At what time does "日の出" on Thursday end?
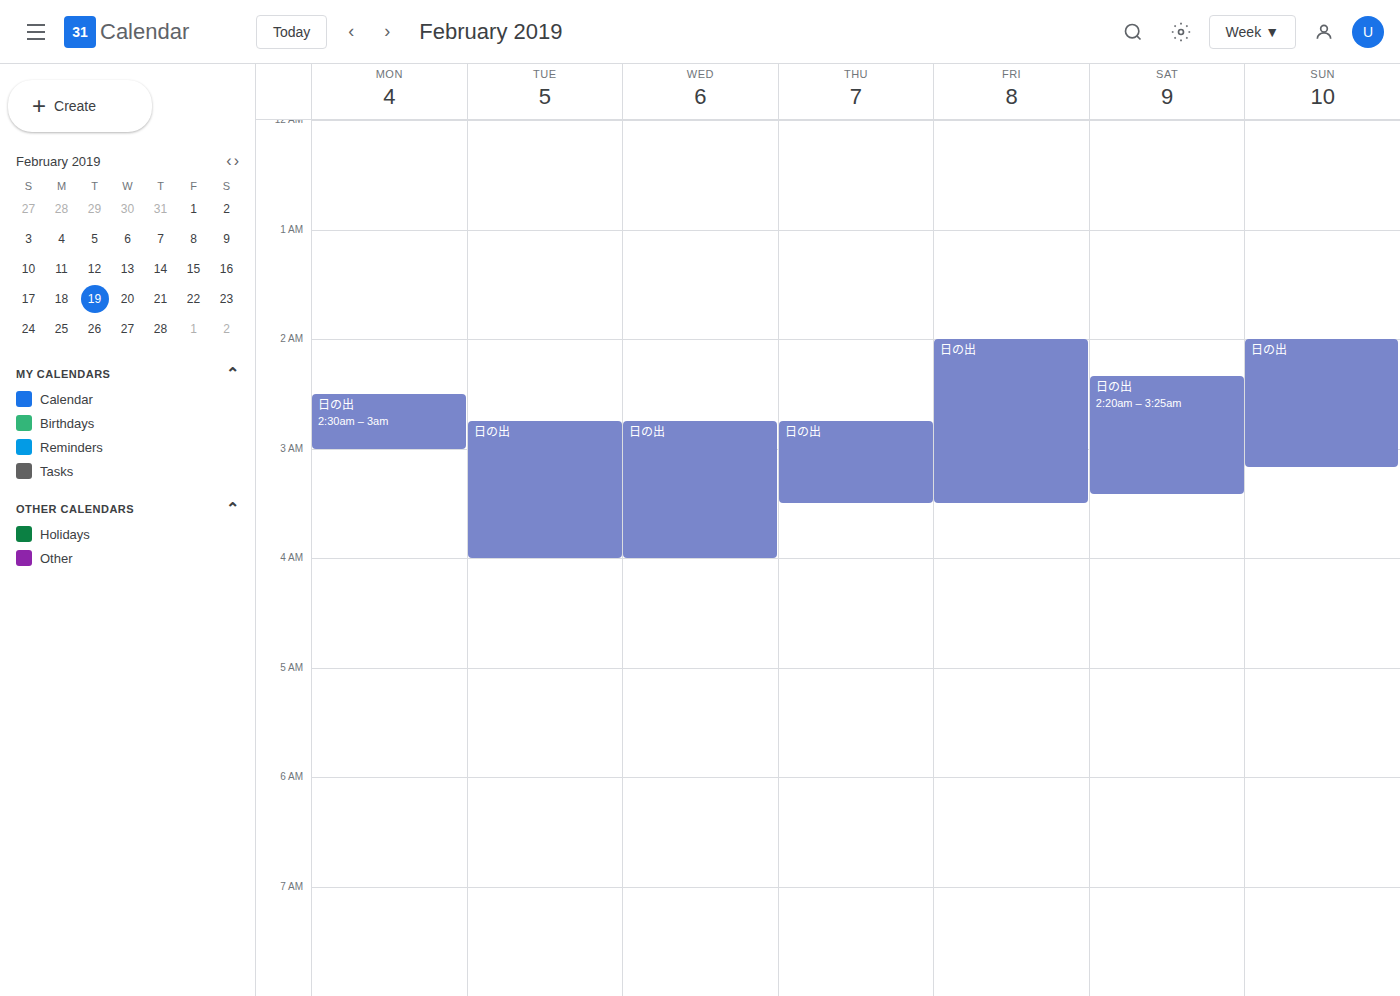
3:30 AM